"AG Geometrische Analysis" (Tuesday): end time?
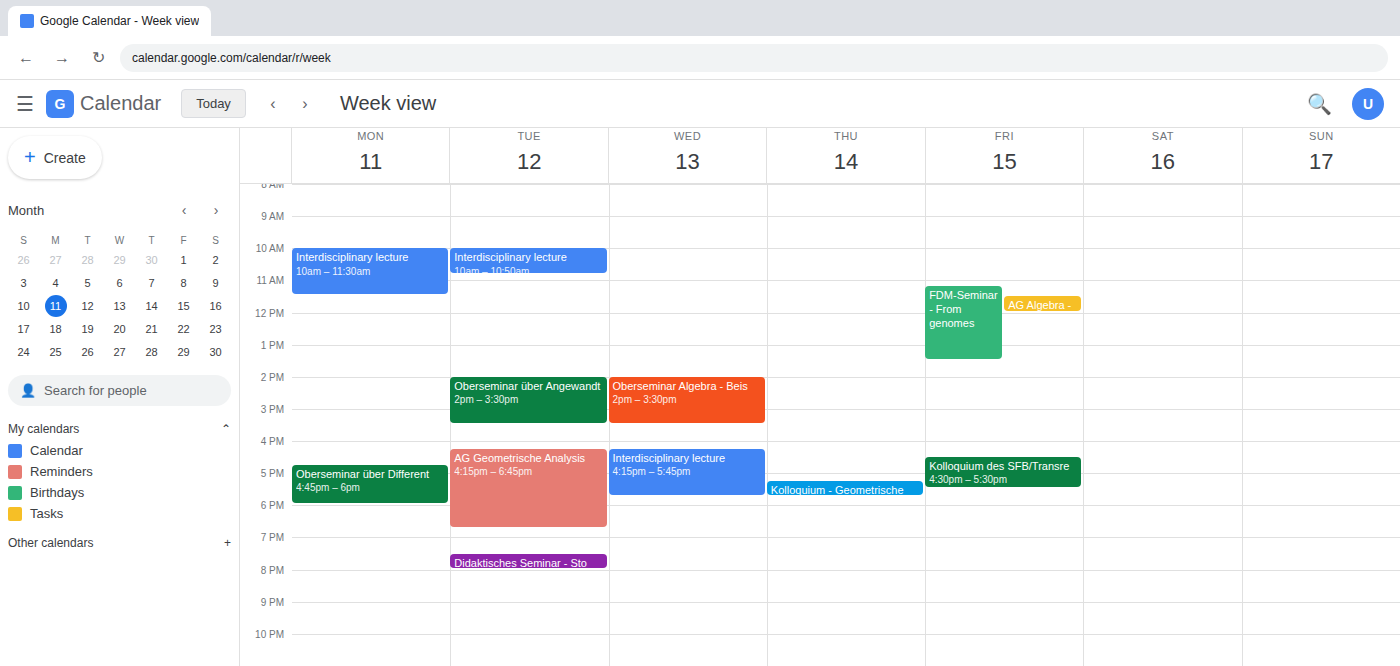
6:45 PM